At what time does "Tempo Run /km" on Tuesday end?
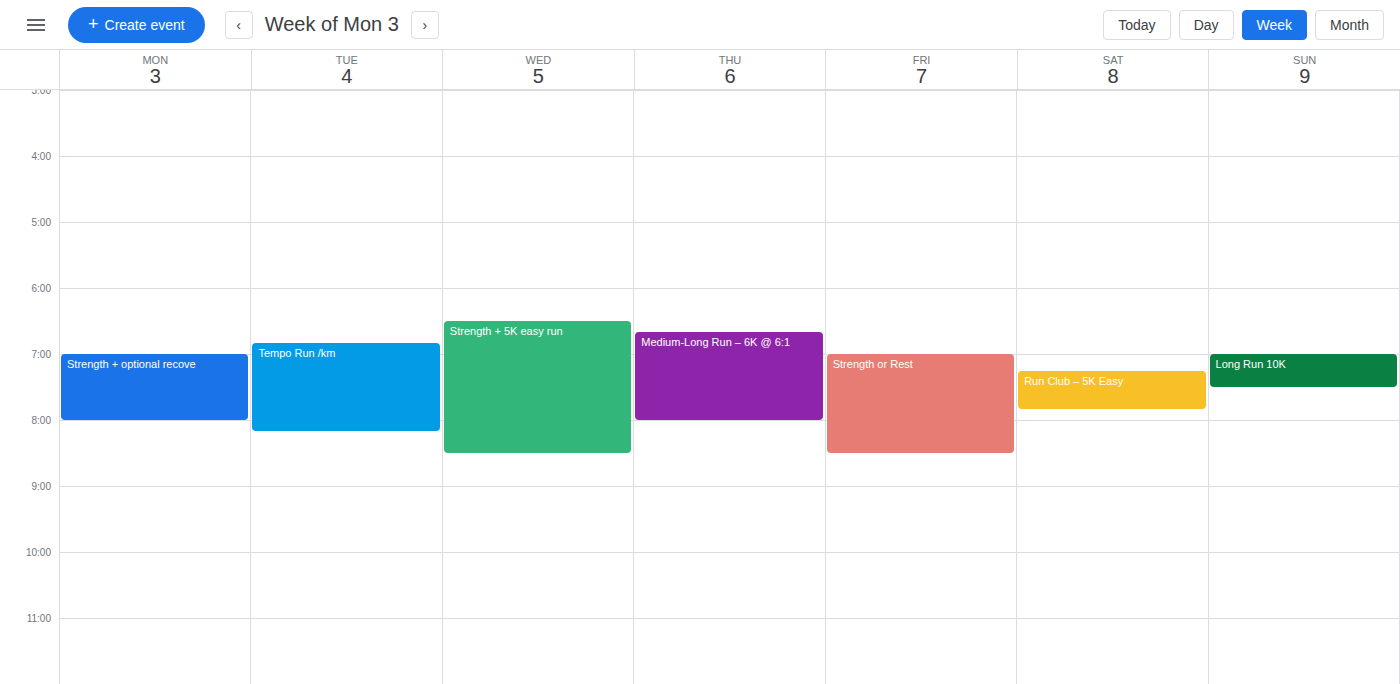
8:10 AM